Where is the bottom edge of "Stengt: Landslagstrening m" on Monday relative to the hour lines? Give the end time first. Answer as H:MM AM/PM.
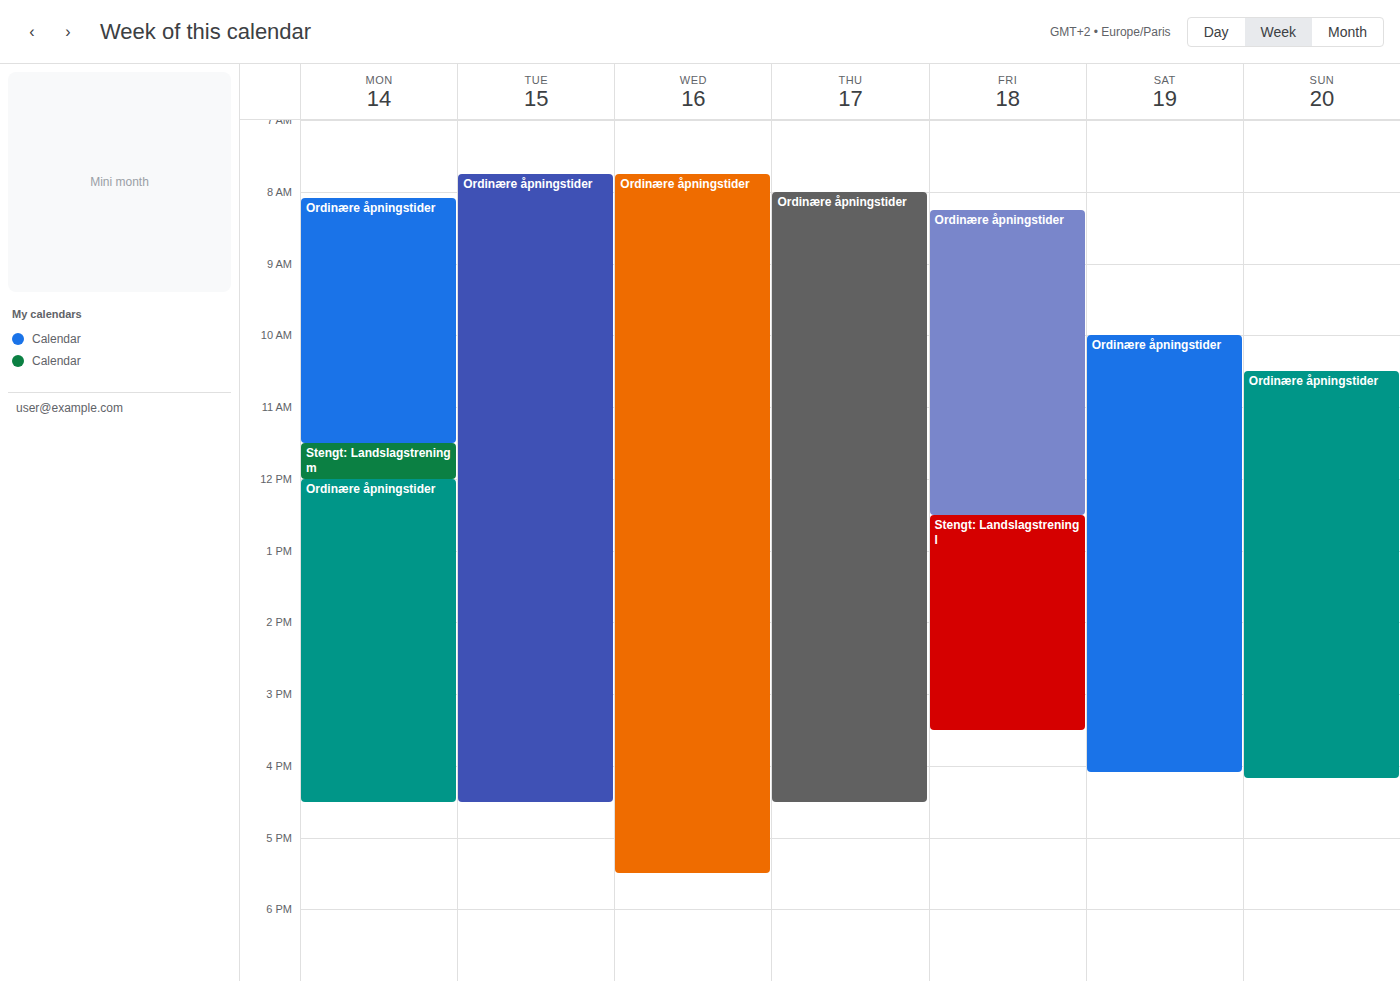
12:00 PM -- exactly on the 12 PM line.